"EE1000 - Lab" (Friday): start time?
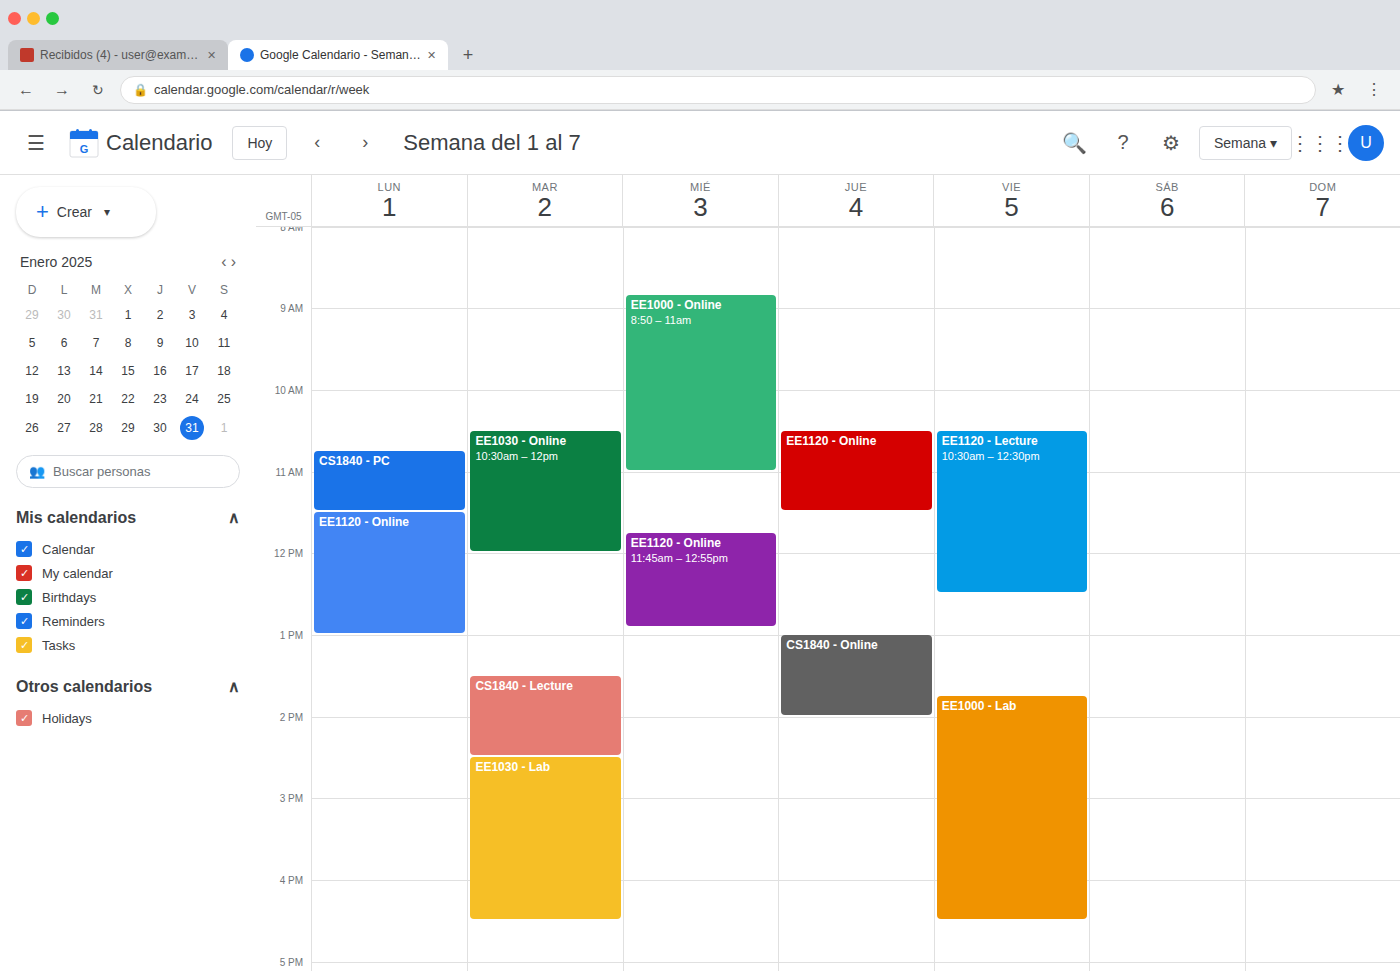
1:45 PM